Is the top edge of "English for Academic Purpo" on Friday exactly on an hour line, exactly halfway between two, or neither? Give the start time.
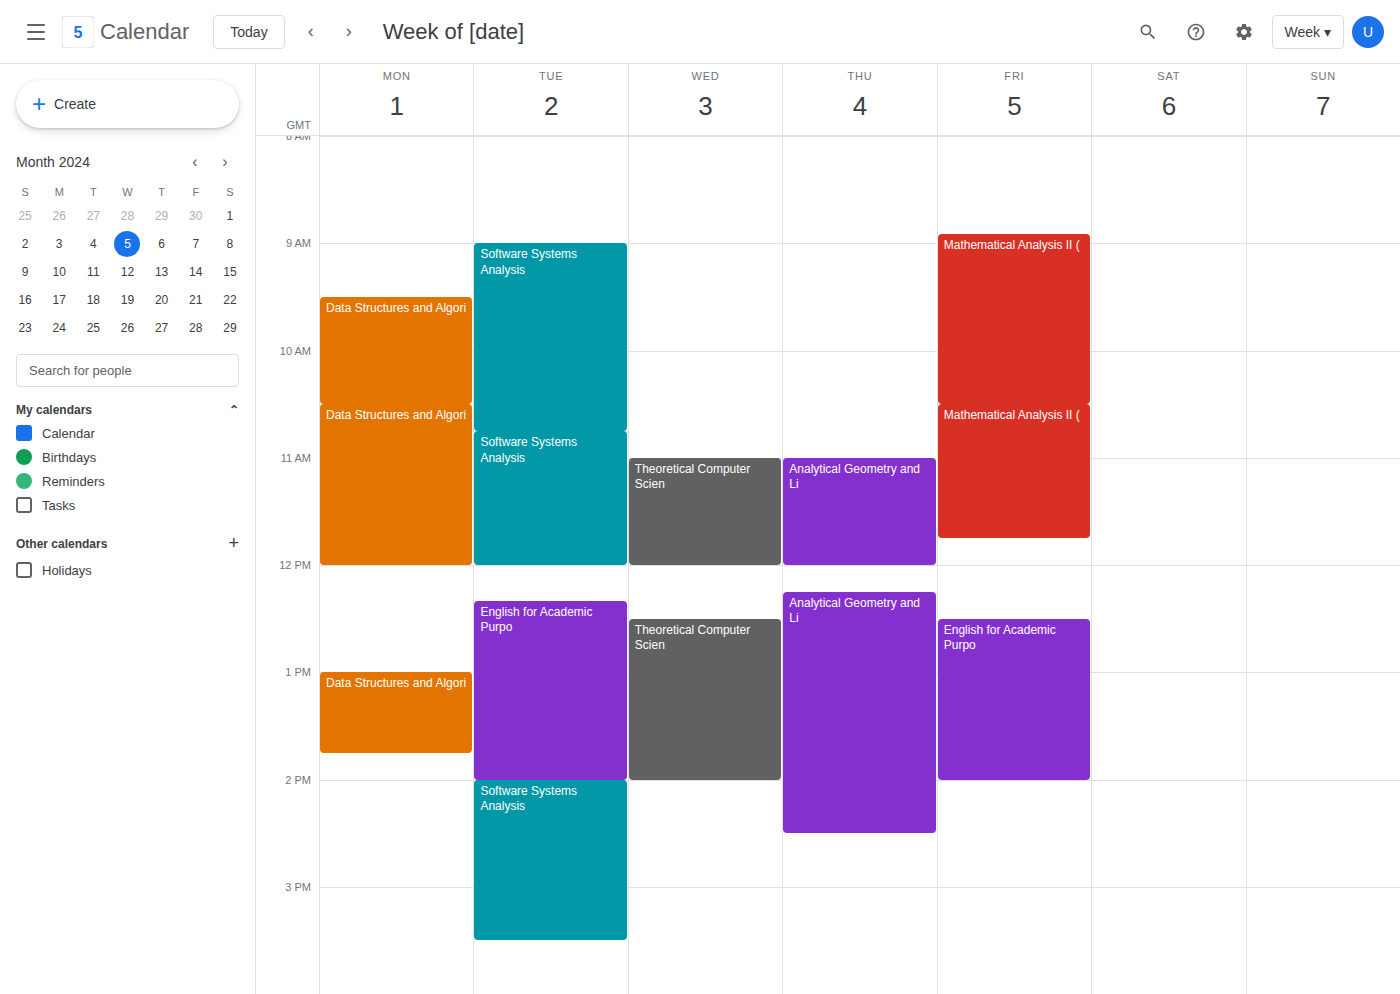
12:30 PM -- halfway between the 12 PM and 1 PM lines.